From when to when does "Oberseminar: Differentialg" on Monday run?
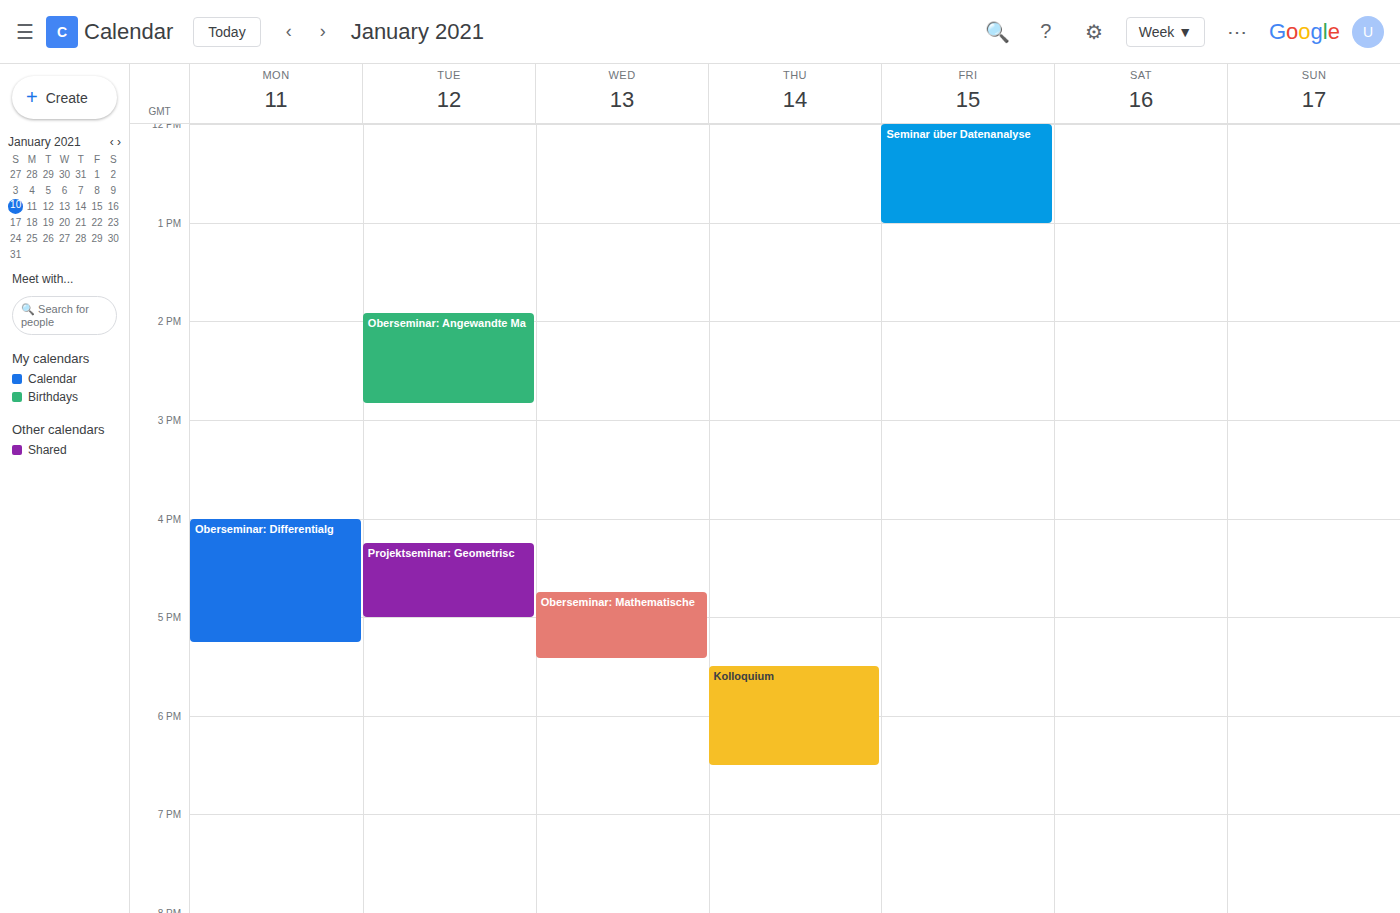
16:00 to 17:15